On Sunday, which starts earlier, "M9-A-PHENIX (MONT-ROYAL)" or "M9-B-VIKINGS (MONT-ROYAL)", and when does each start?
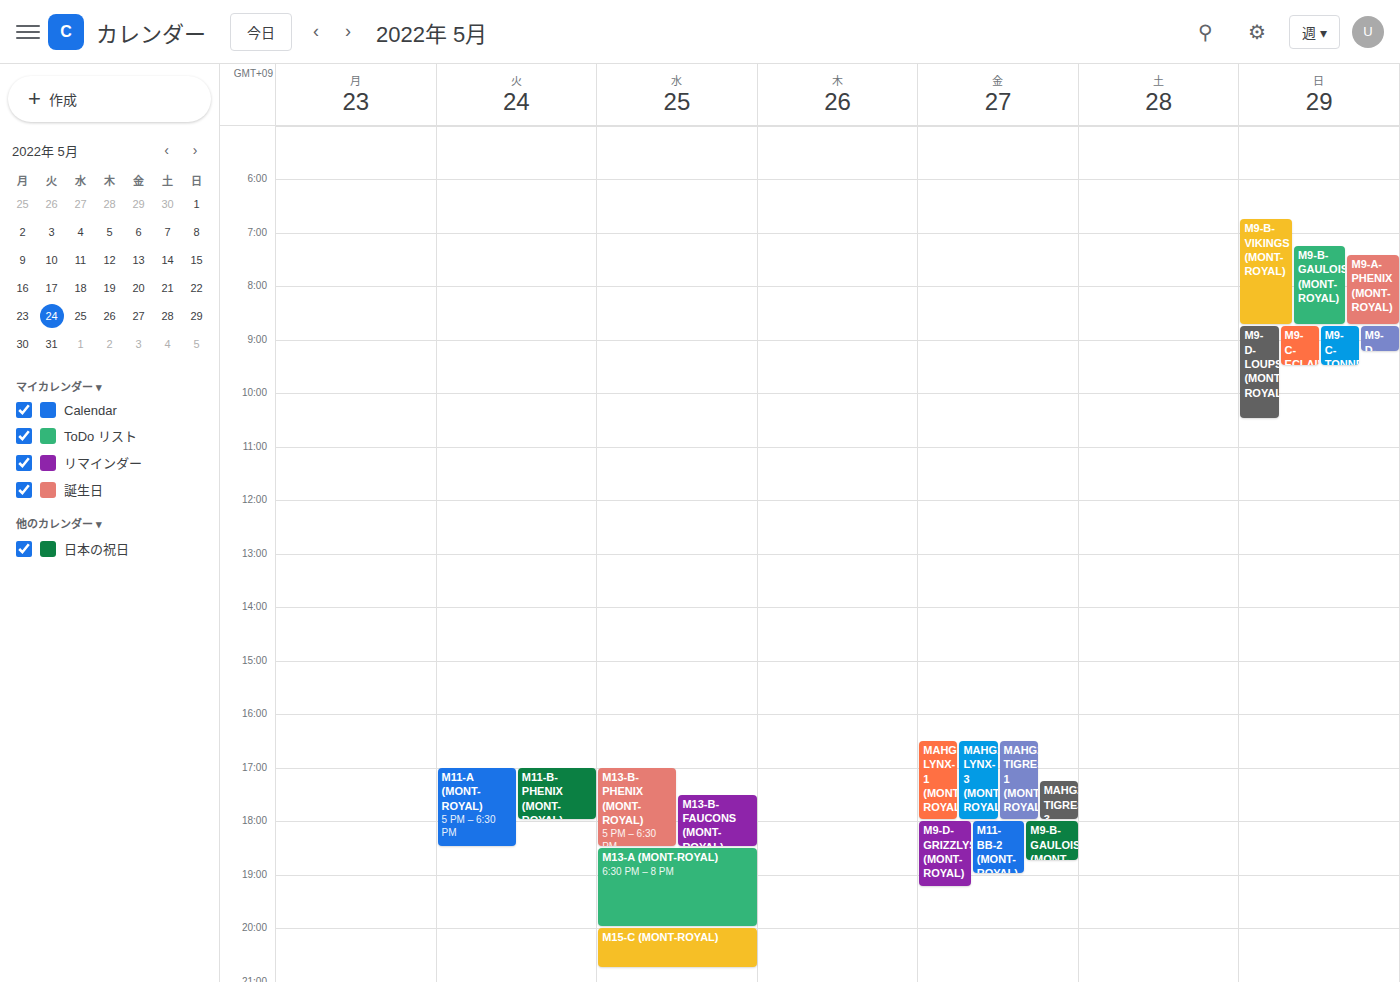
"M9-B-VIKINGS (MONT-ROYAL)" 6:45 AM; "M9-A-PHENIX (MONT-ROYAL)" 7:25 AM.